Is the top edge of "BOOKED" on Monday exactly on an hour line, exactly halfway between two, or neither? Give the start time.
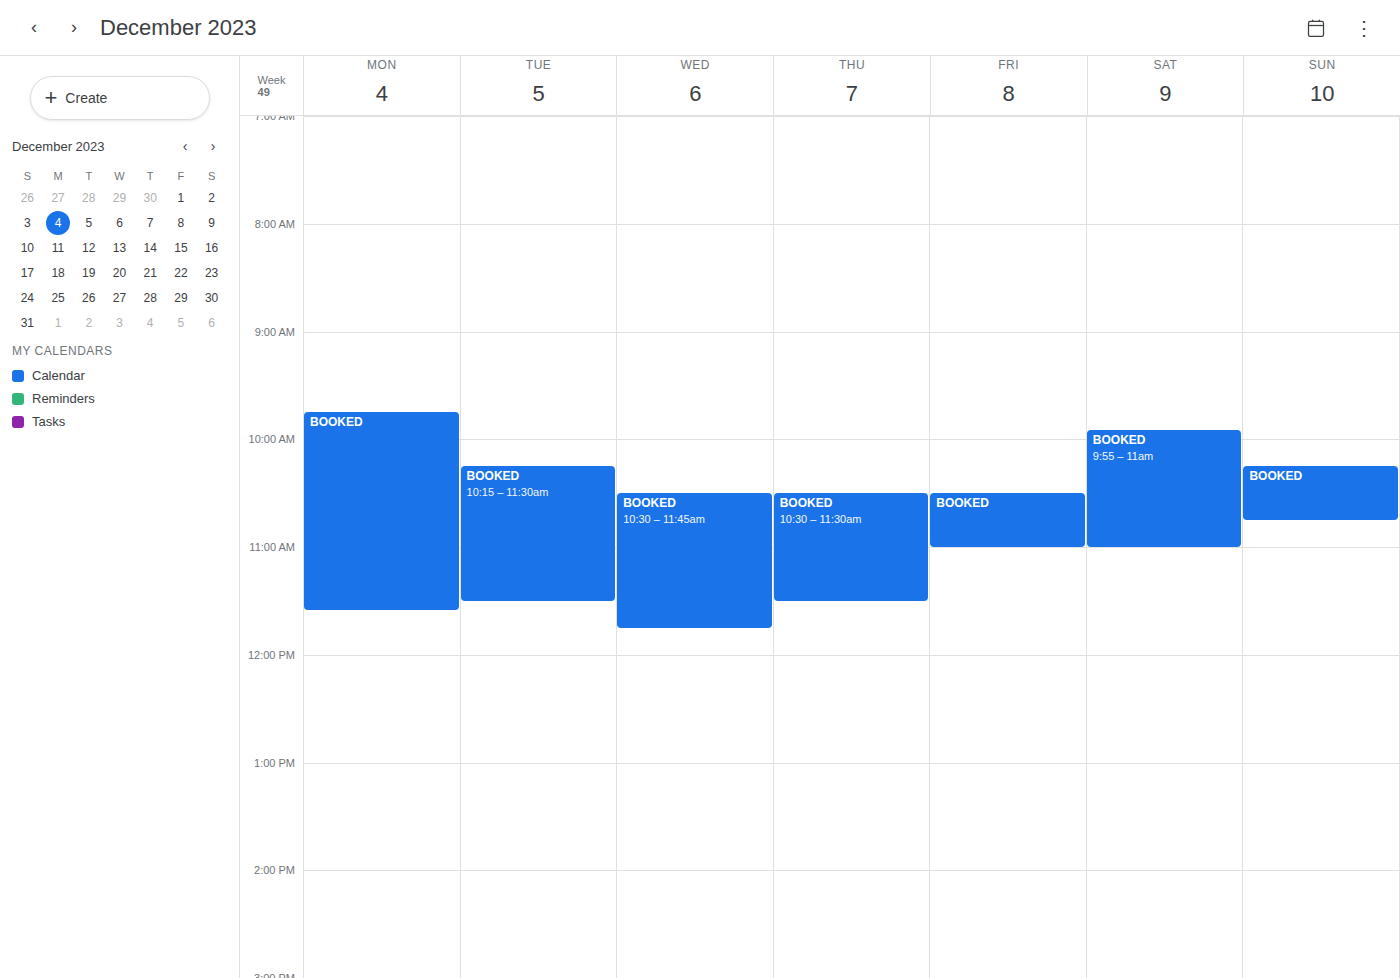
9:45 AM -- neither: three quarters of the way from the 9 AM line to the 10 AM line.